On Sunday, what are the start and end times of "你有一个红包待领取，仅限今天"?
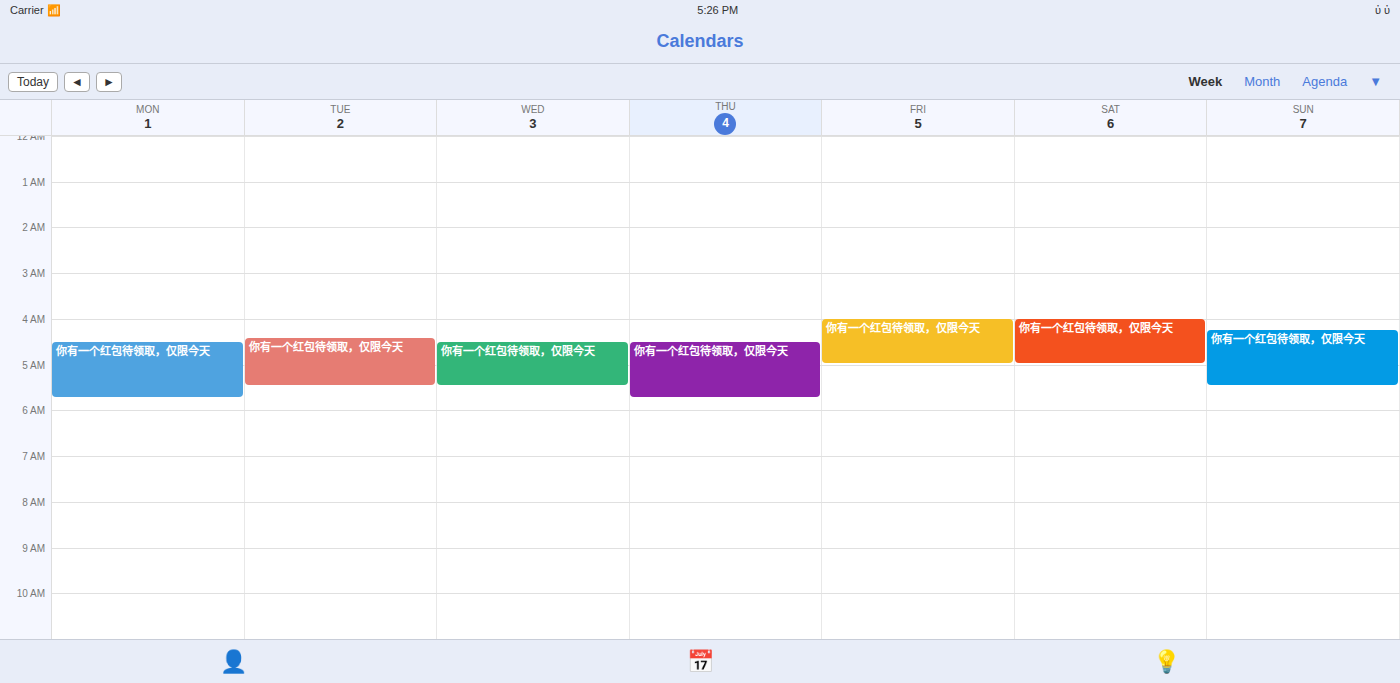
4:15 AM to 5:30 AM